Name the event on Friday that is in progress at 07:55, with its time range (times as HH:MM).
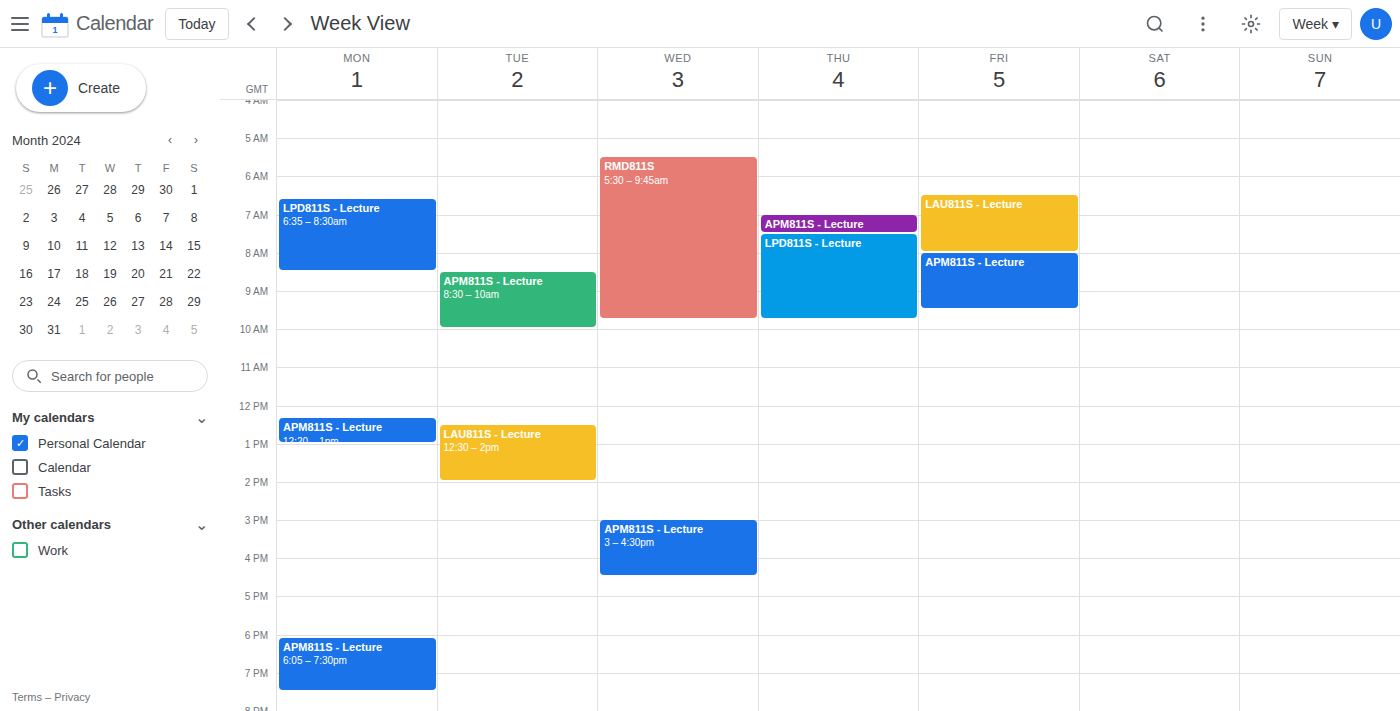
"LAU811S - Lecture", 06:30 to 08:00